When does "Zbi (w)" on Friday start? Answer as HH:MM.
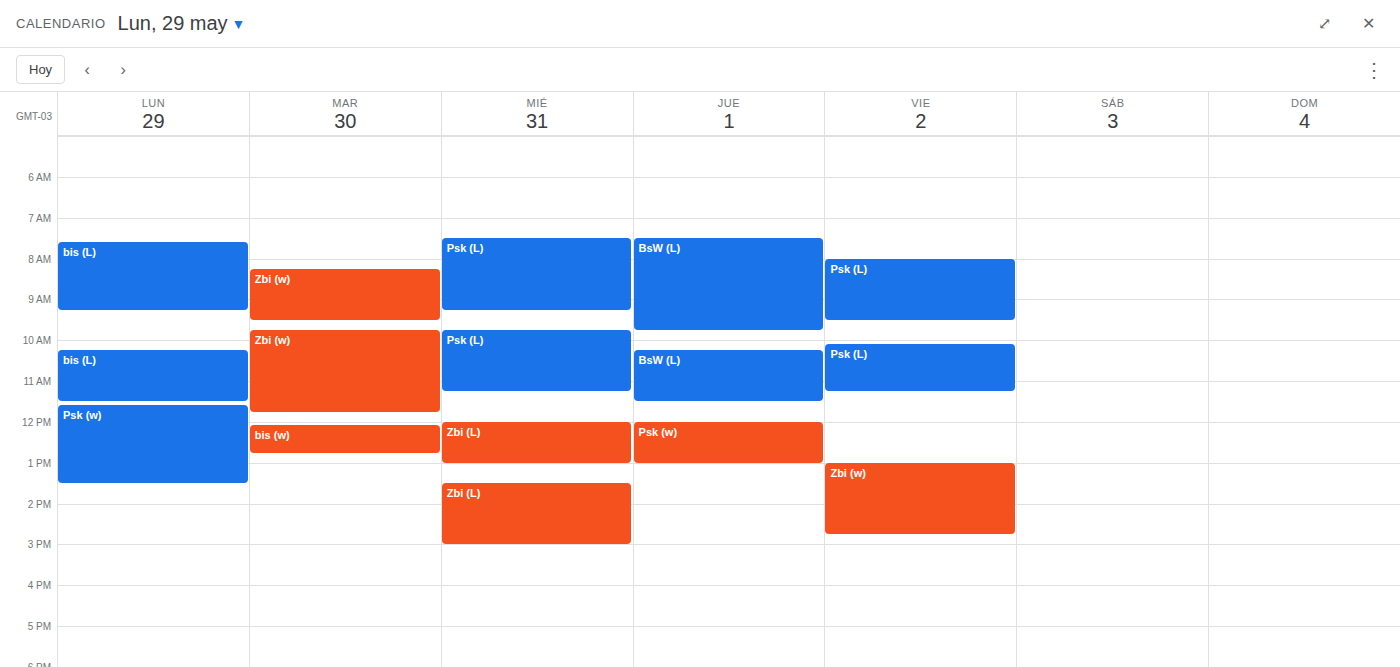
13:00